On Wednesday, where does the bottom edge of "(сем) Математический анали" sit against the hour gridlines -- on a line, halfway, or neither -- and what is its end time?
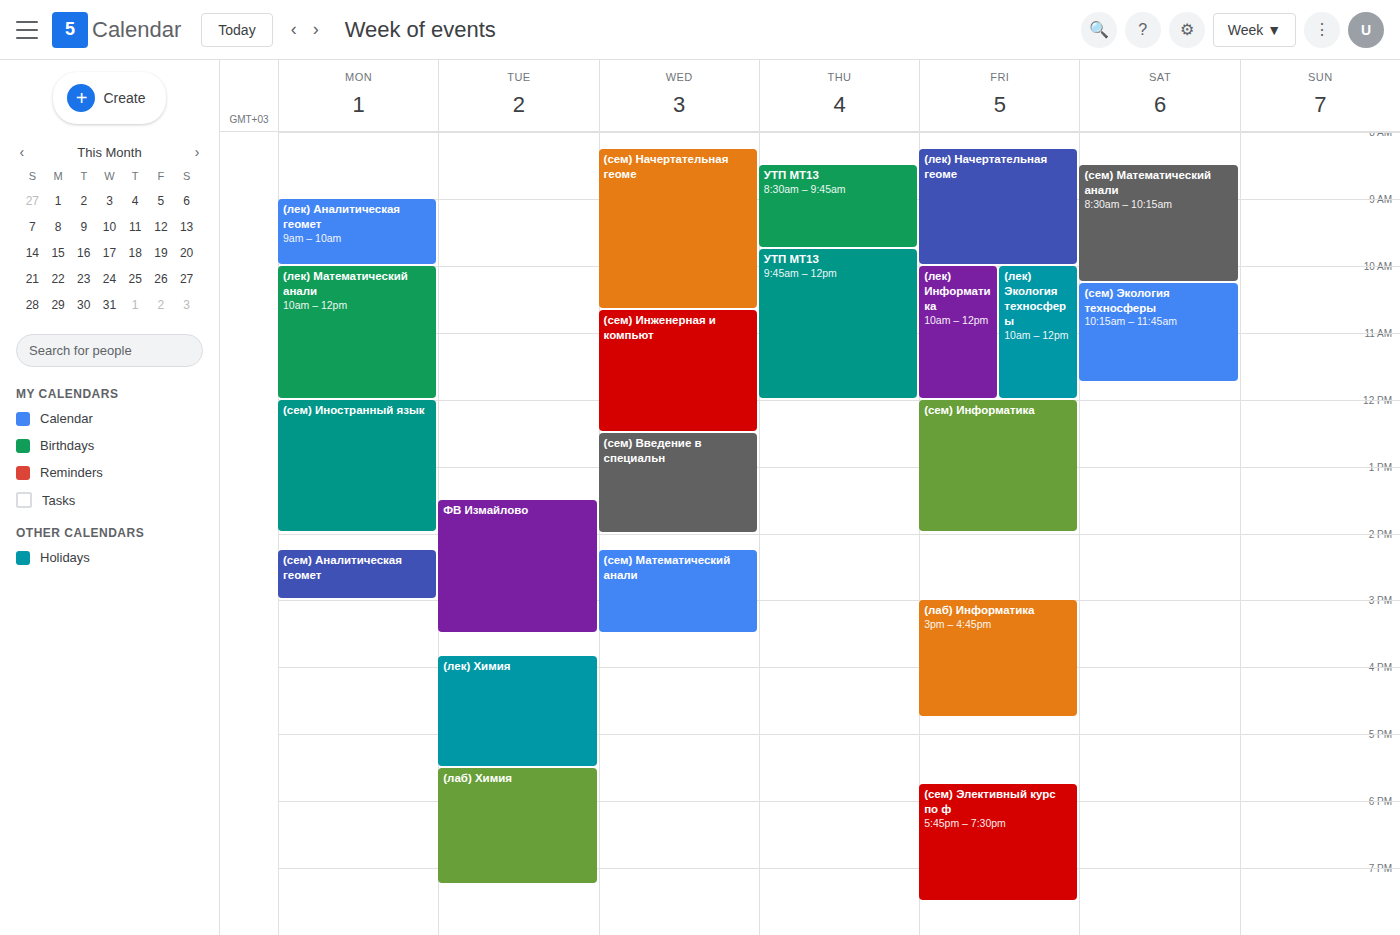
15:30 -- halfway between the 15:00 and 16:00 lines.